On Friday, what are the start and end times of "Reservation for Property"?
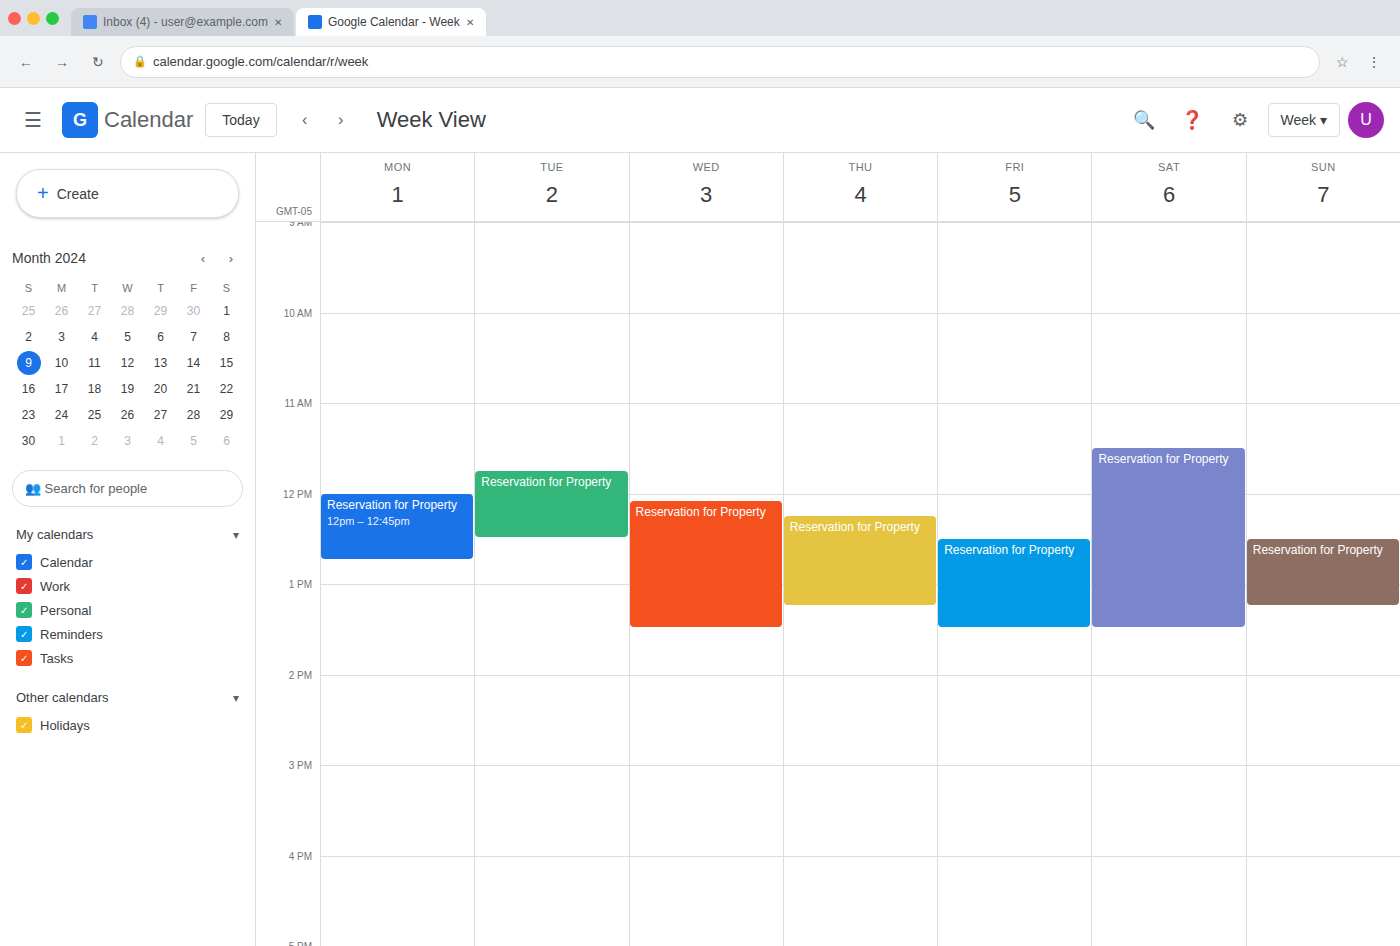
12:30 PM to 1:30 PM